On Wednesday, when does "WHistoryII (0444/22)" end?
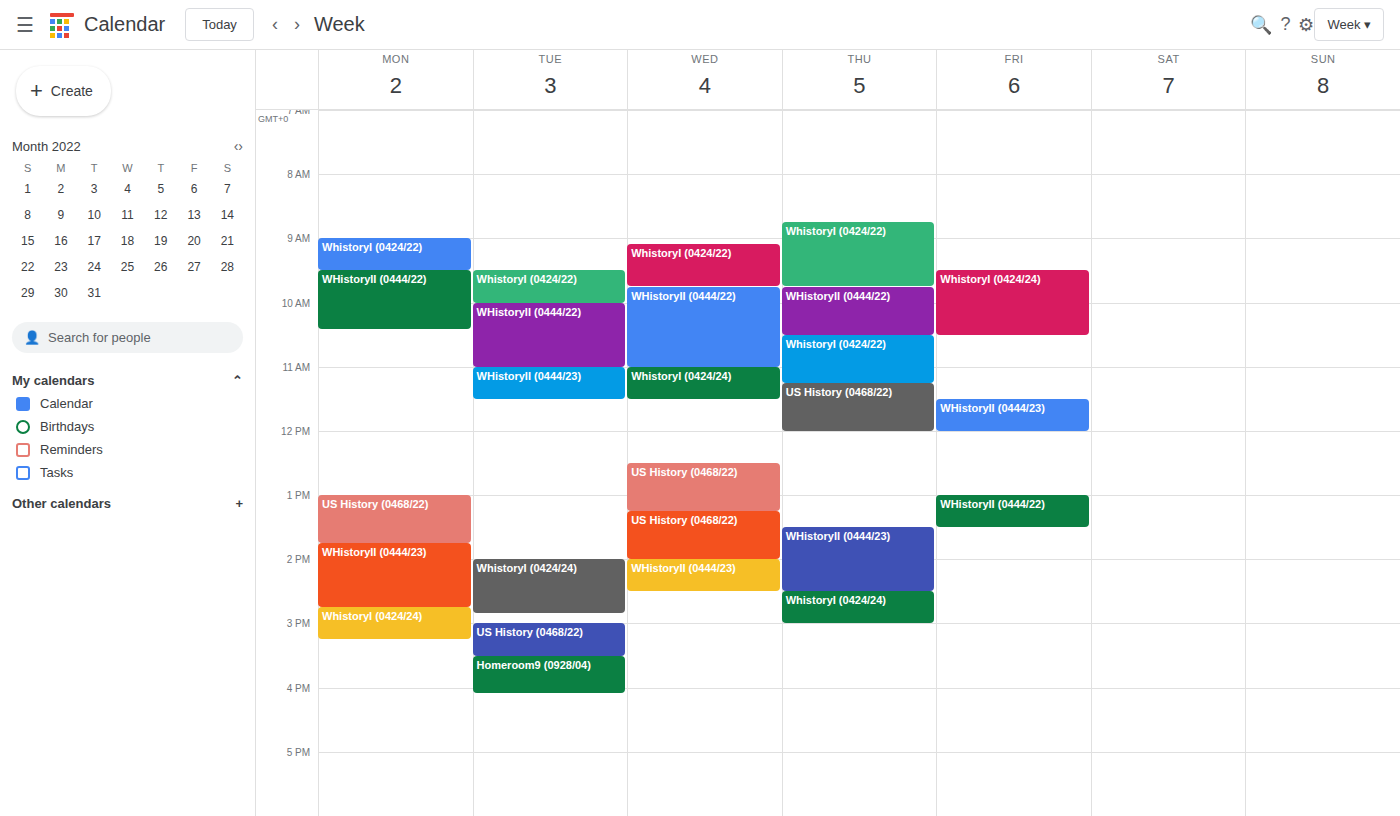
11:00 AM